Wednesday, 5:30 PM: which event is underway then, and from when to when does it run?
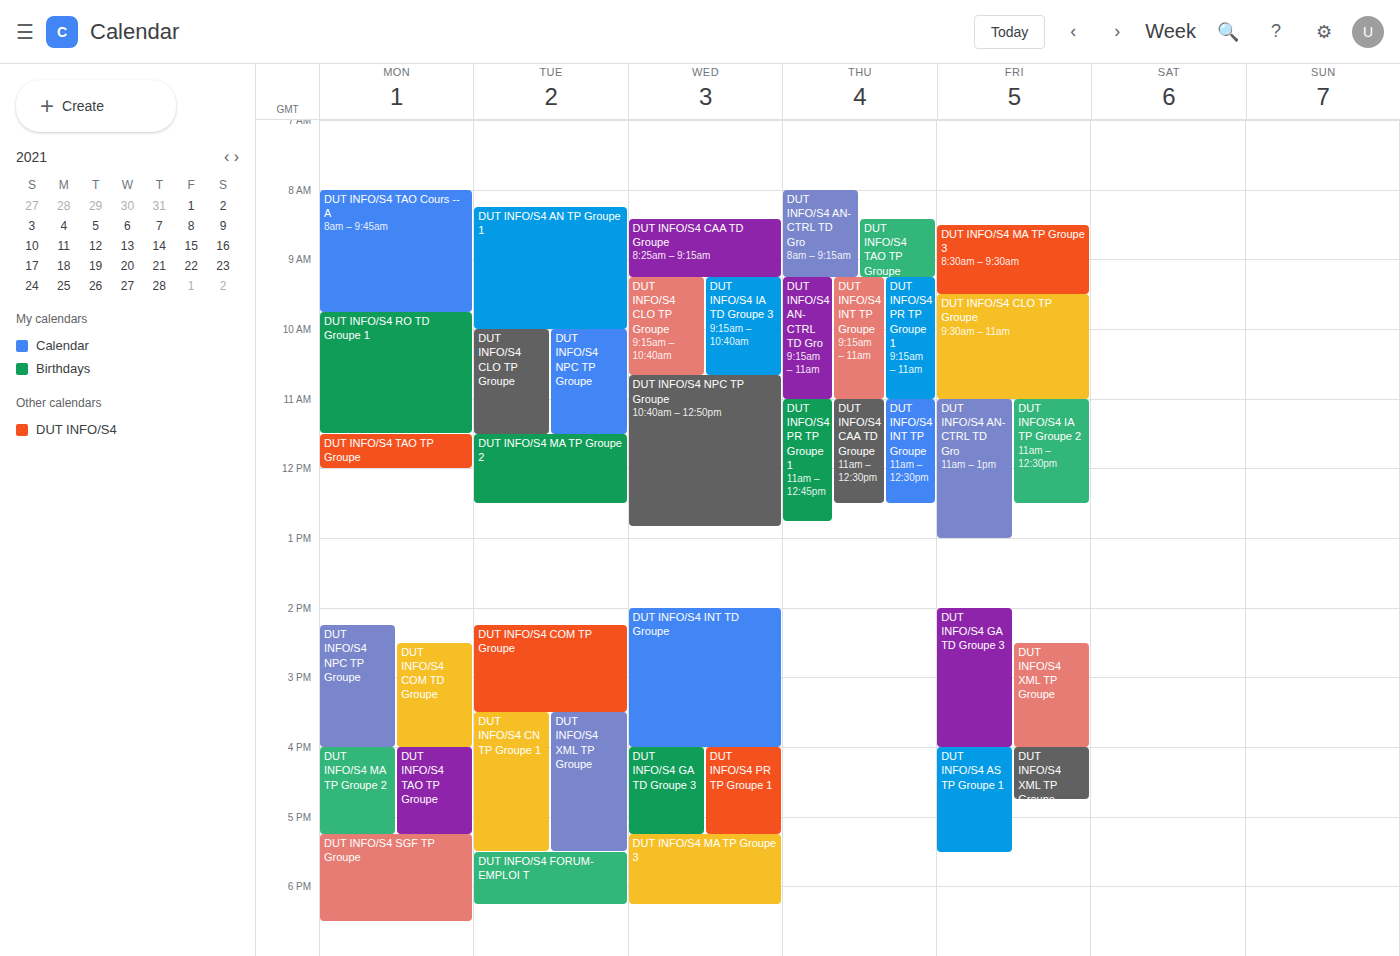
"DUT INFO/S4 MA TP Groupe 3", 5:15 PM to 6:15 PM